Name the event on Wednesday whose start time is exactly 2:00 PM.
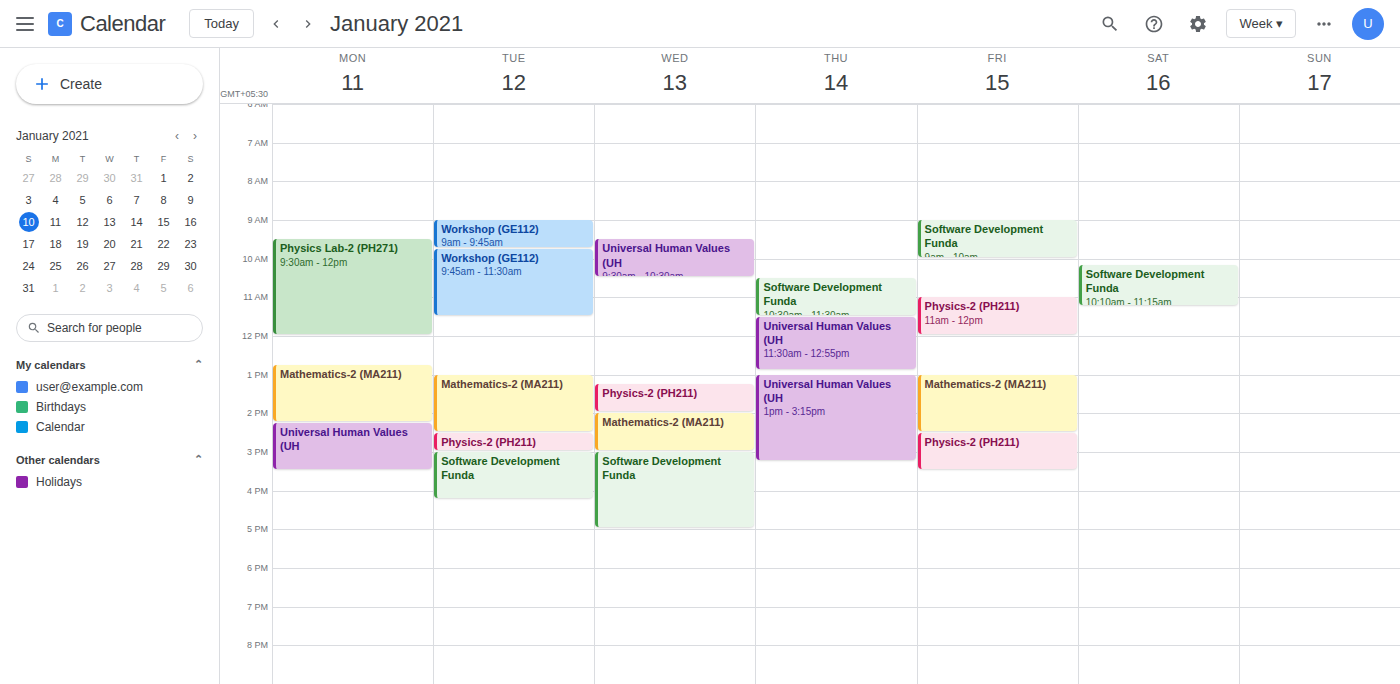
"Mathematics-2 (MA211)"